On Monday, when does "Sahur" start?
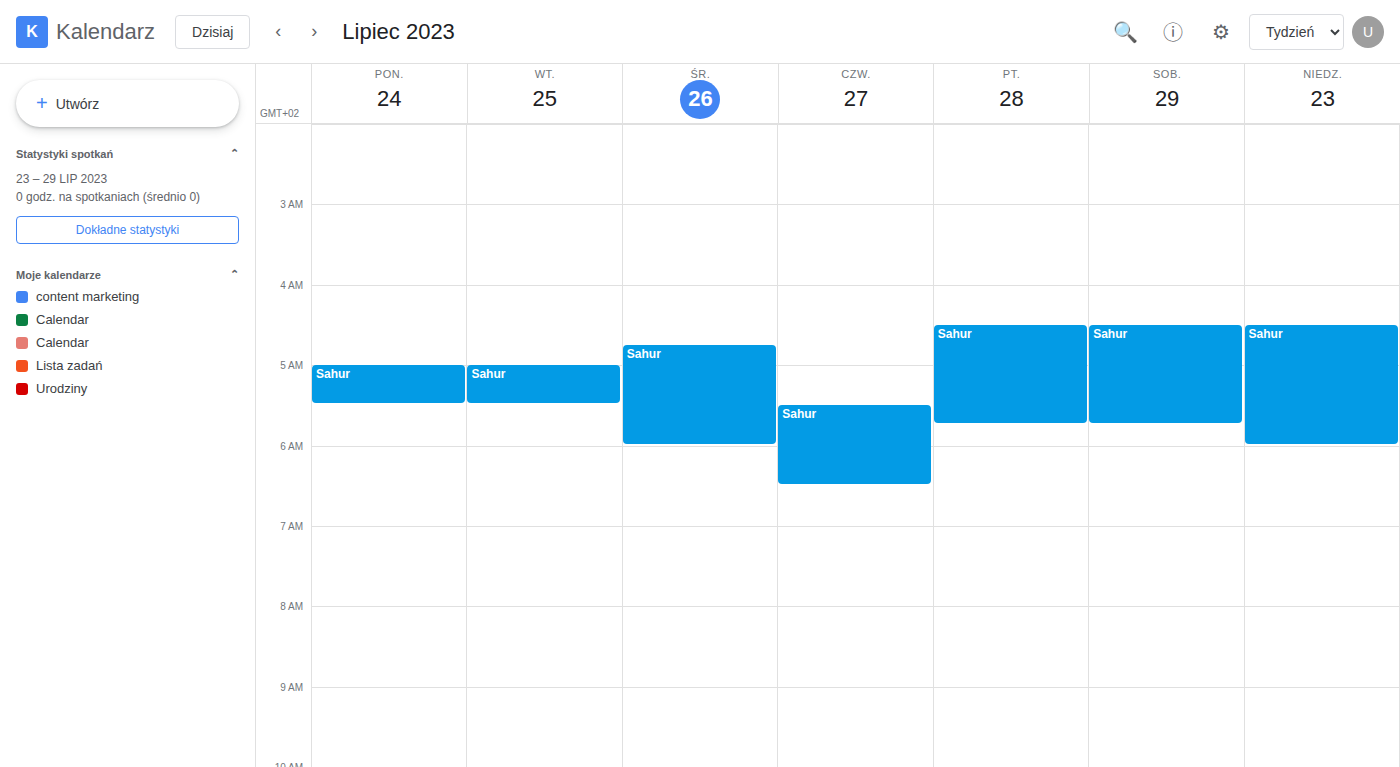
5:00 AM